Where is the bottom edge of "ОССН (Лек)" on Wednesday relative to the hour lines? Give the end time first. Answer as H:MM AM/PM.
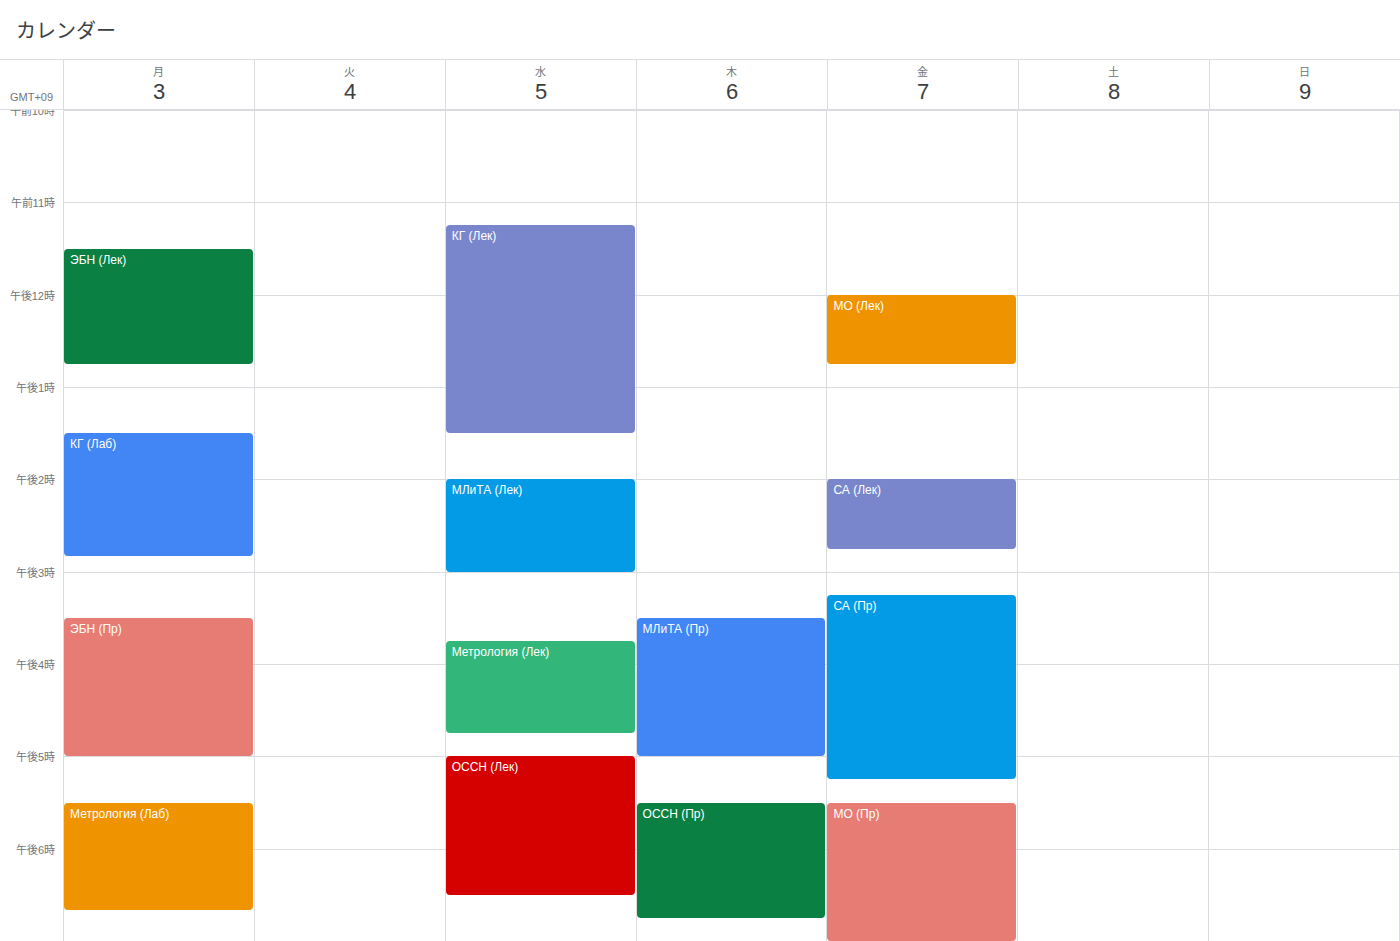
6:30 PM -- halfway between the 6 PM and 7 PM lines.